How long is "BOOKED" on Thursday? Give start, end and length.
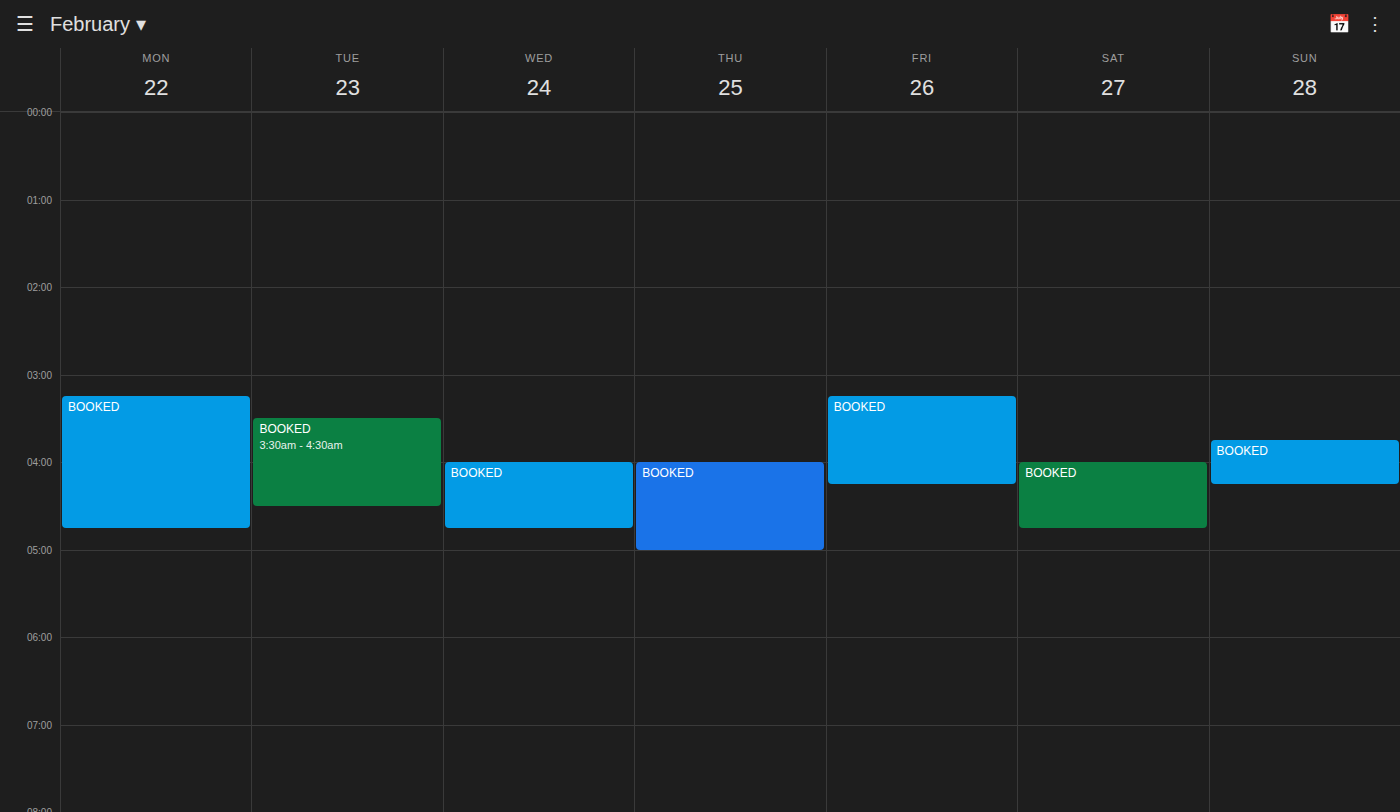
4:00 AM to 5:00 AM, 1 hour